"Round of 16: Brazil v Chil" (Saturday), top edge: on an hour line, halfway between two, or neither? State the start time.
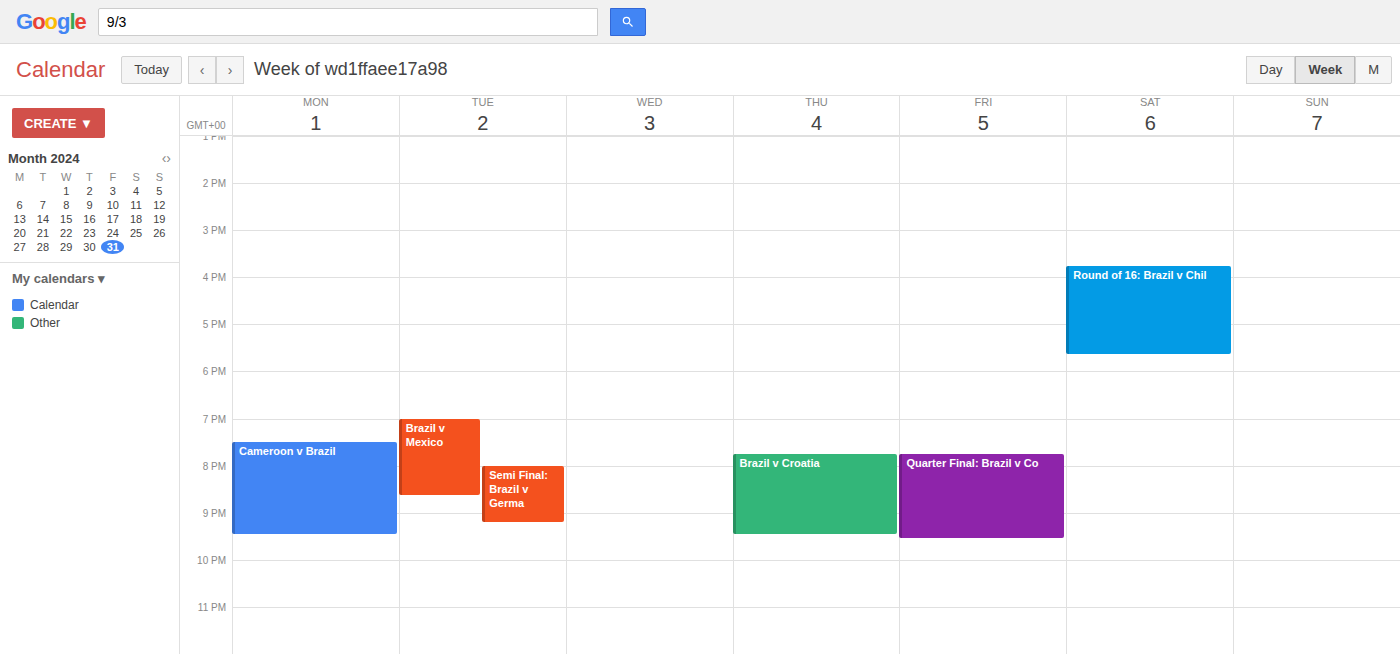
3:45 PM -- neither: three quarters of the way from the 3 PM line to the 4 PM line.